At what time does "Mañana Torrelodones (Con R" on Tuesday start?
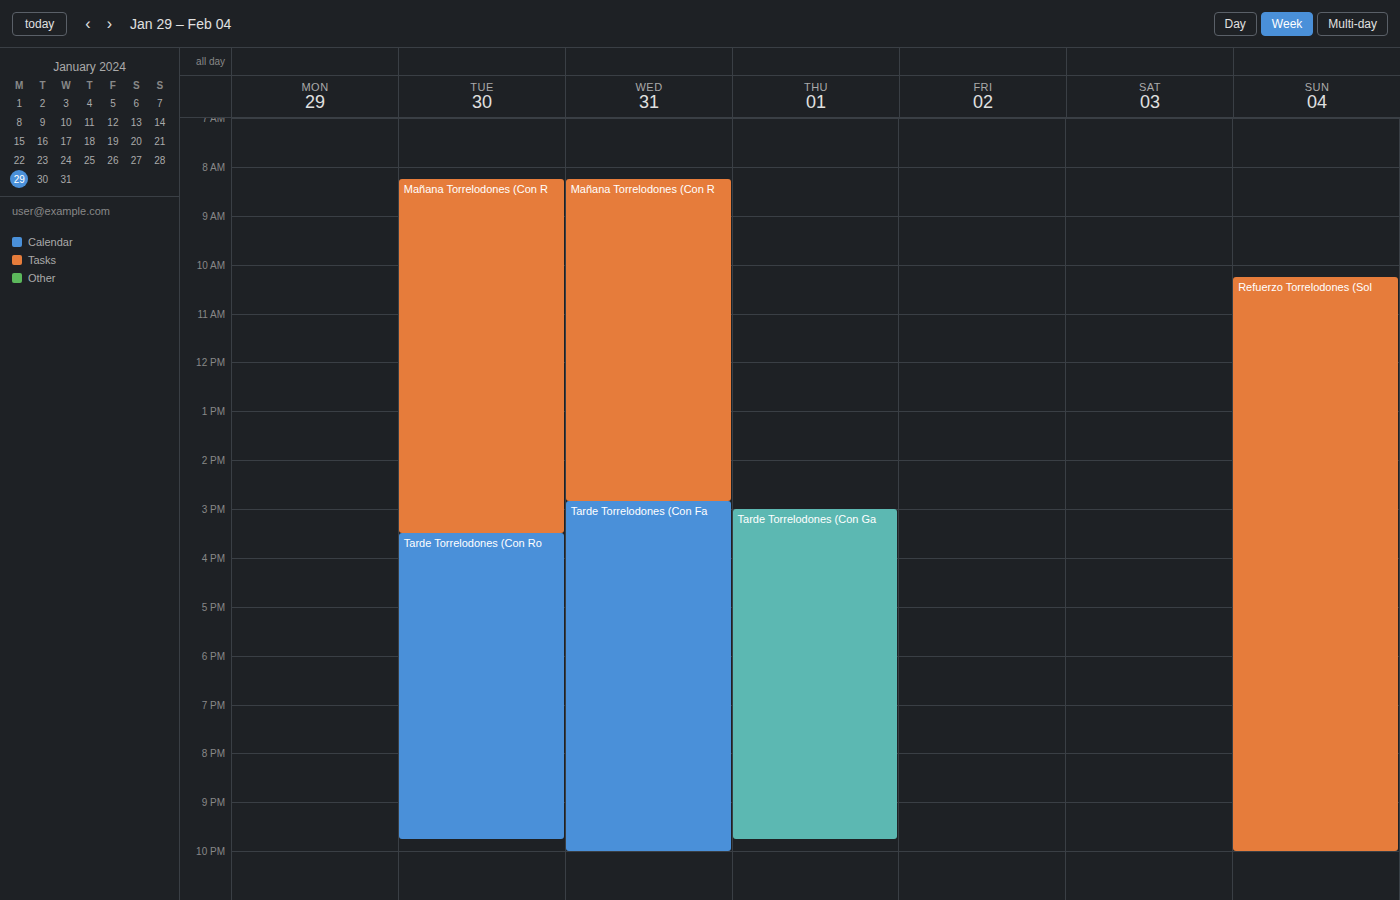
8:15 AM